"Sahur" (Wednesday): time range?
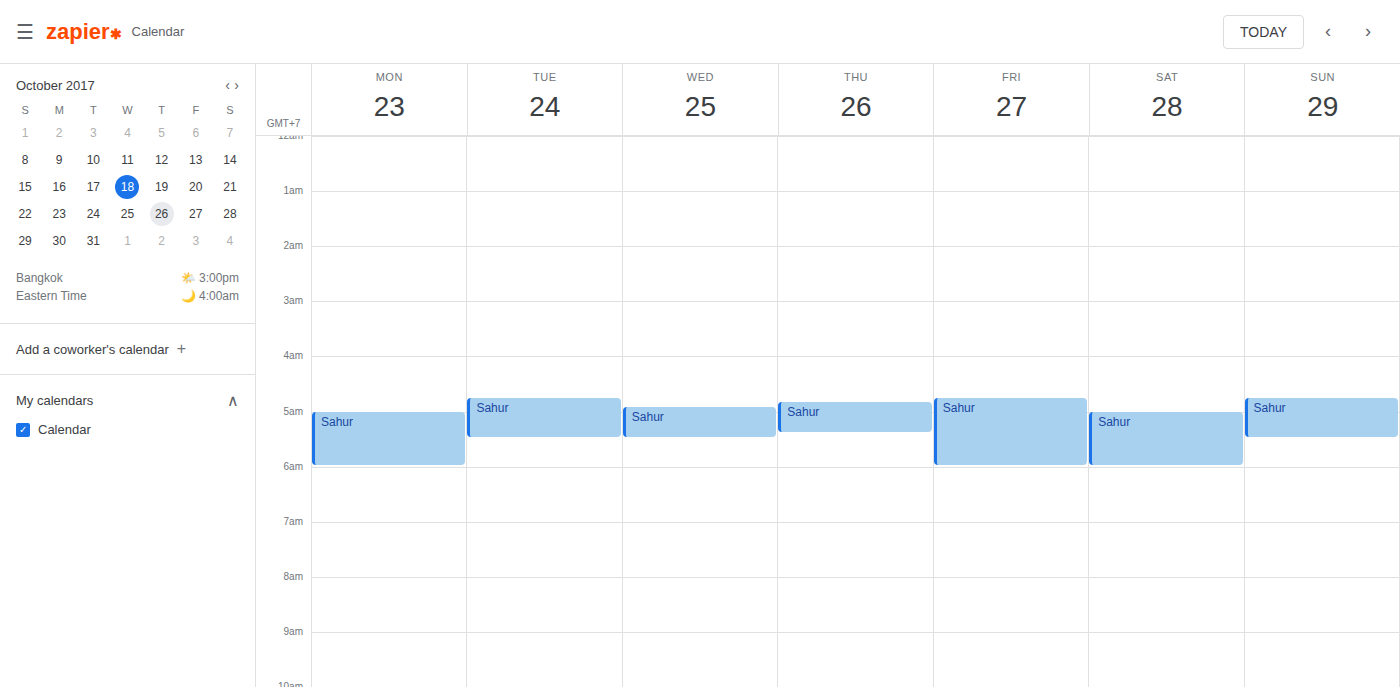
4:55 AM to 5:30 AM